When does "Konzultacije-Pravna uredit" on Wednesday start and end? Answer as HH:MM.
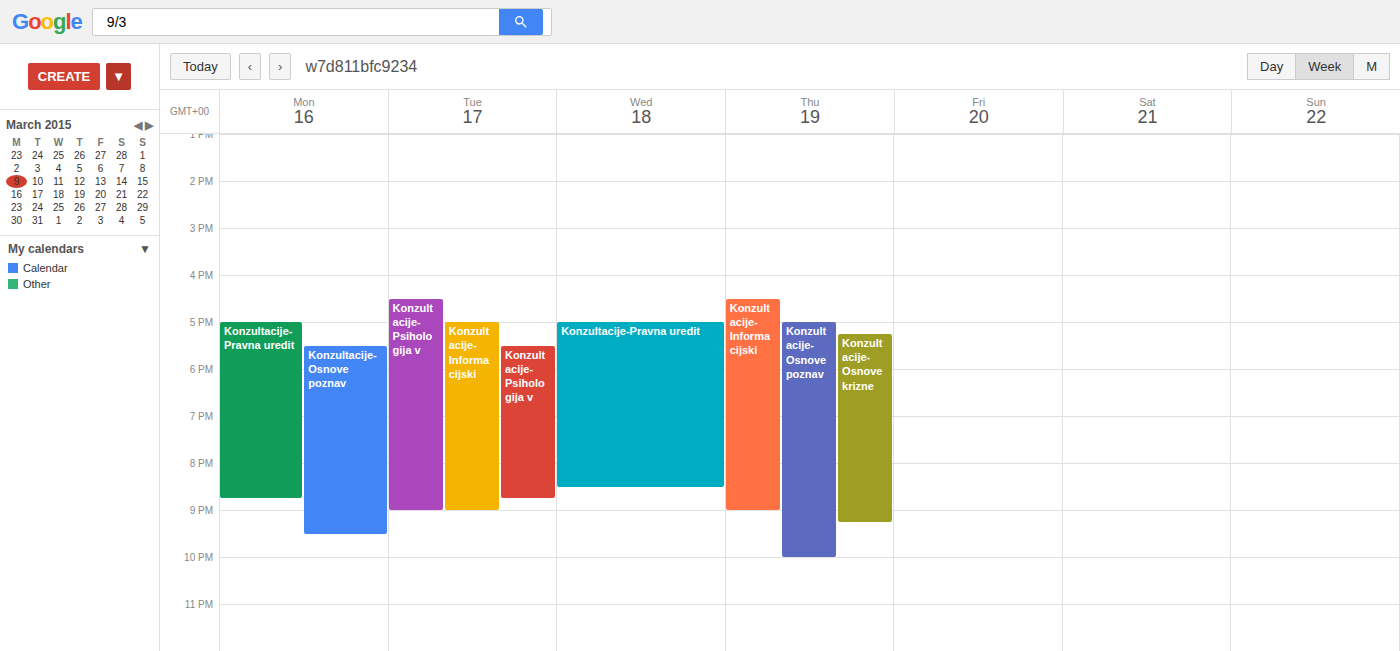
17:00 to 20:30